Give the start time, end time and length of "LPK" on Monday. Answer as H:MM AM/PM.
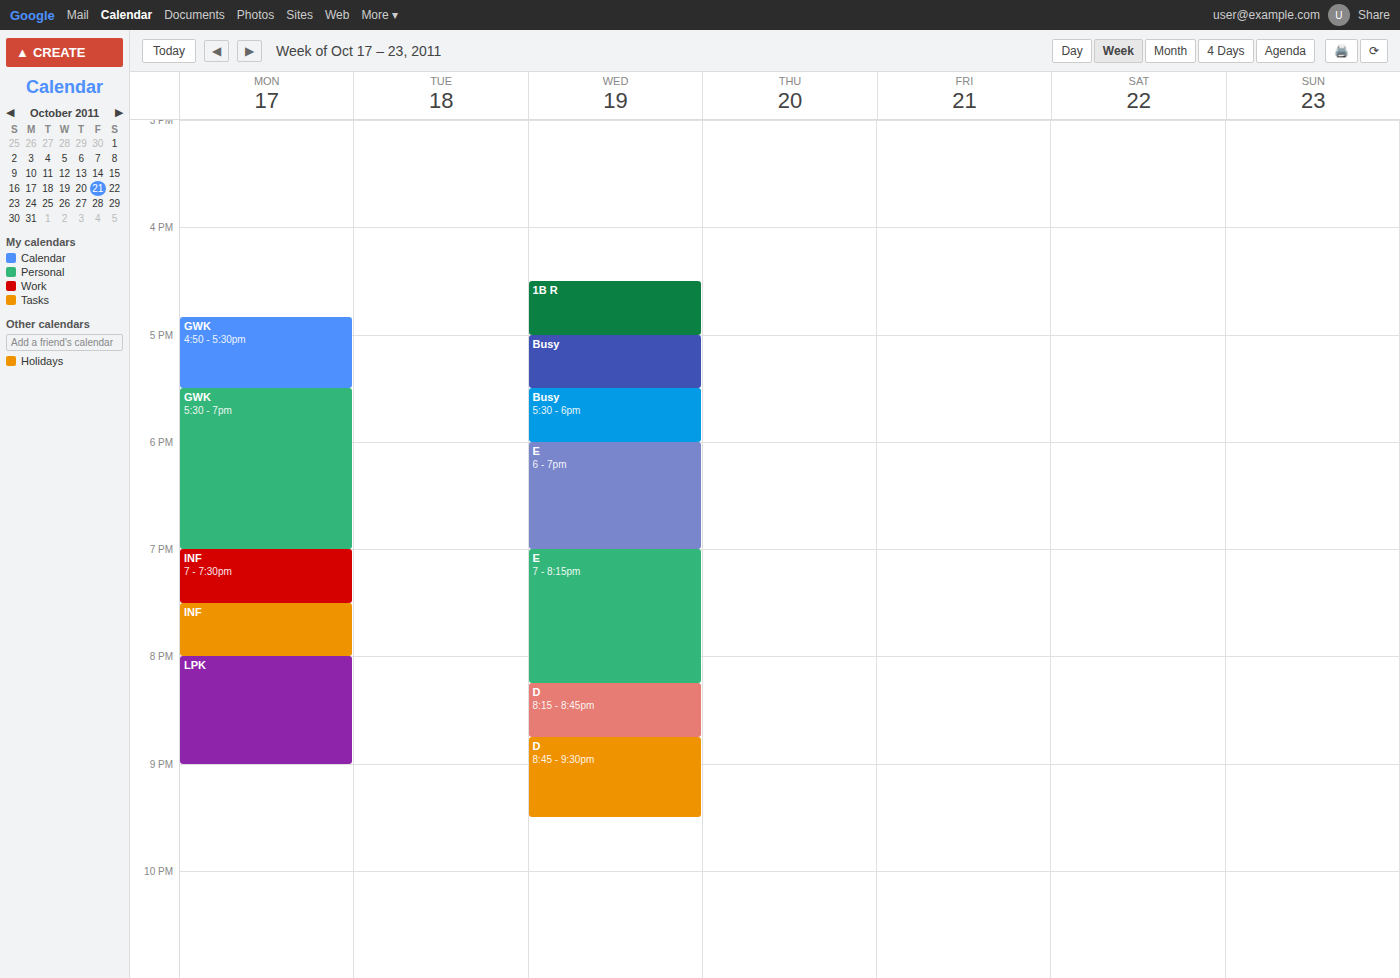
8:00 PM to 9:00 PM, 1 hour